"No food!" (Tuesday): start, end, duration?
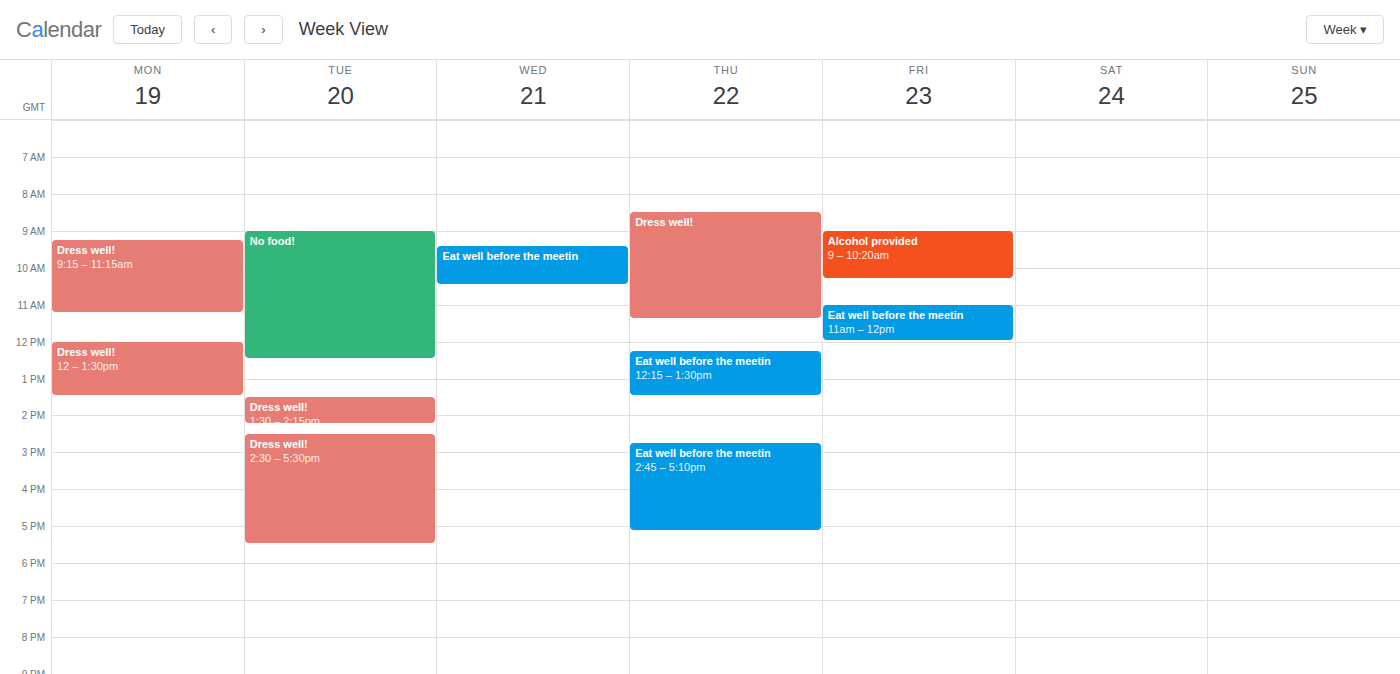
9:00 AM to 12:30 PM, 3 hours 30 minutes